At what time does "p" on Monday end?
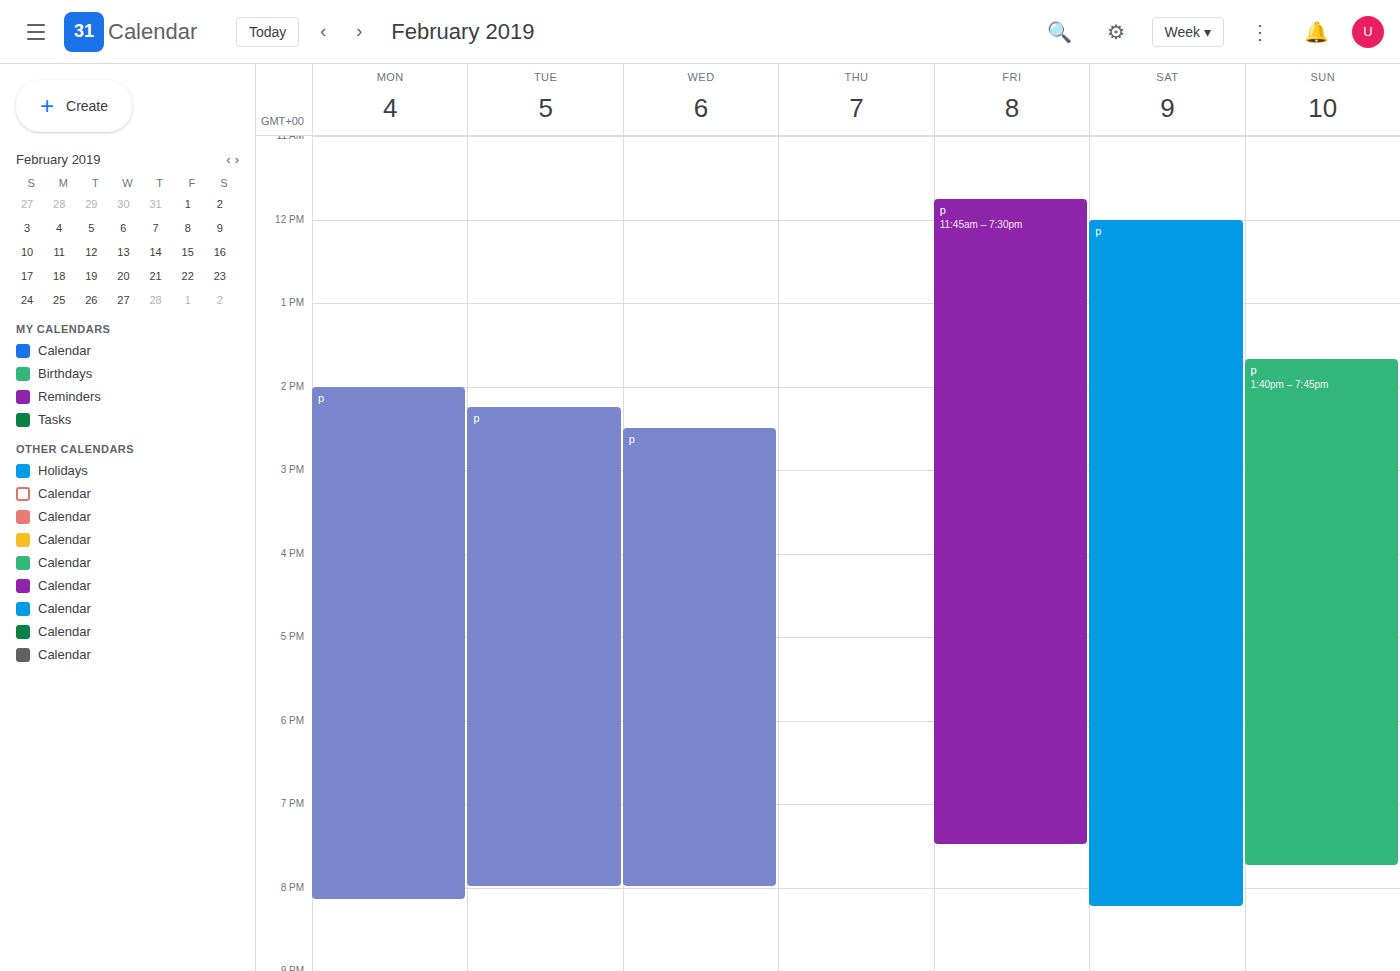
8:10 PM